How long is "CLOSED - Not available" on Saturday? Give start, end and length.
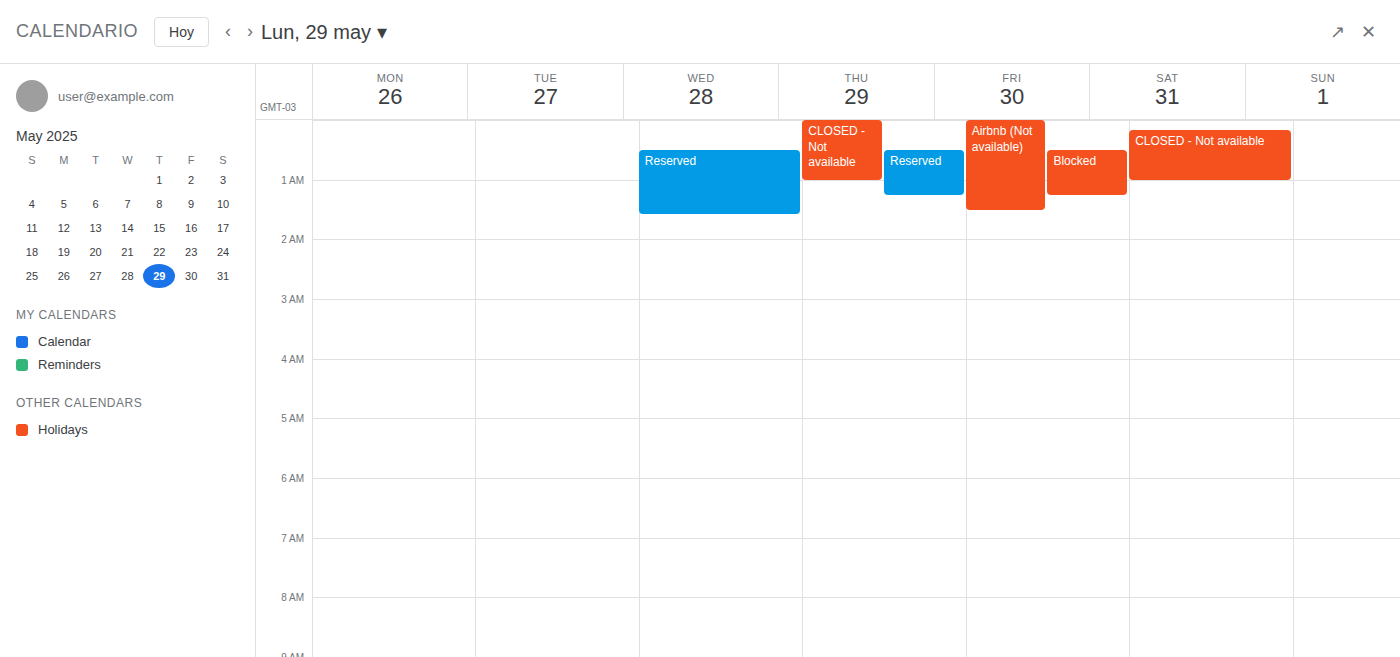
12:10 AM to 1:00 AM, 50 minutes